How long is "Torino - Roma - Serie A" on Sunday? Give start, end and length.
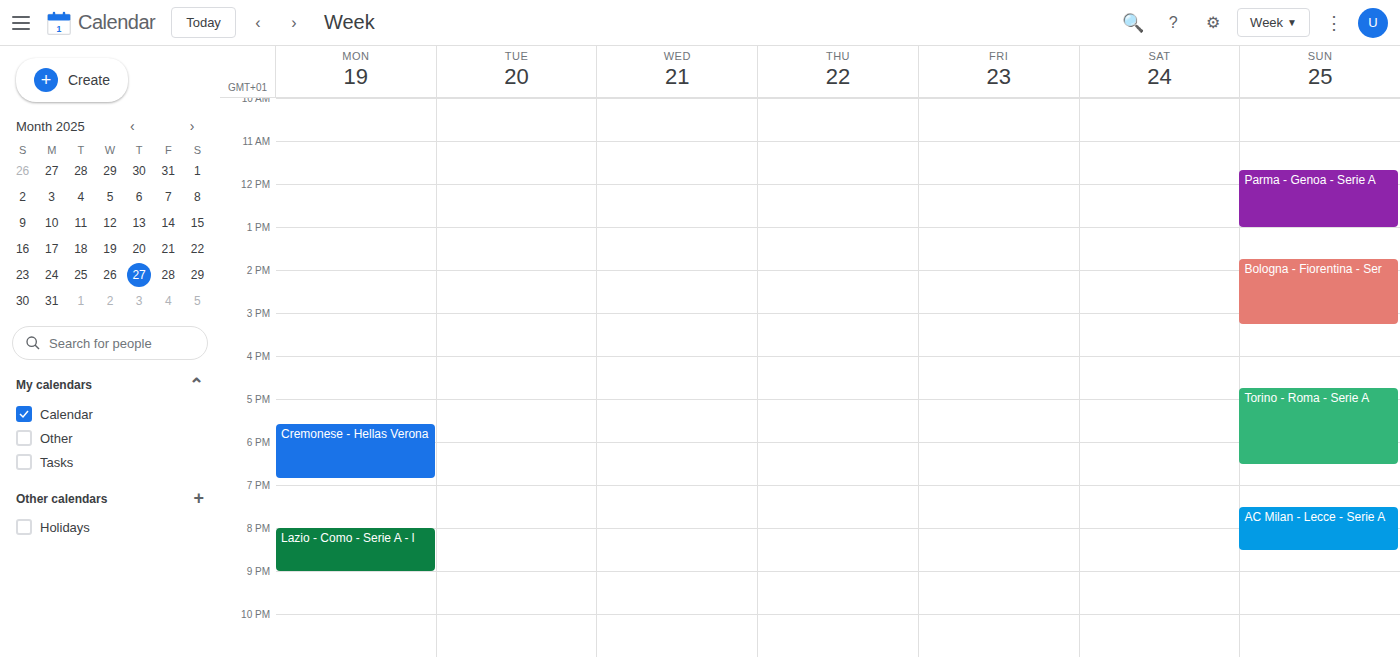
4:45 PM to 6:30 PM, 1 hour 45 minutes